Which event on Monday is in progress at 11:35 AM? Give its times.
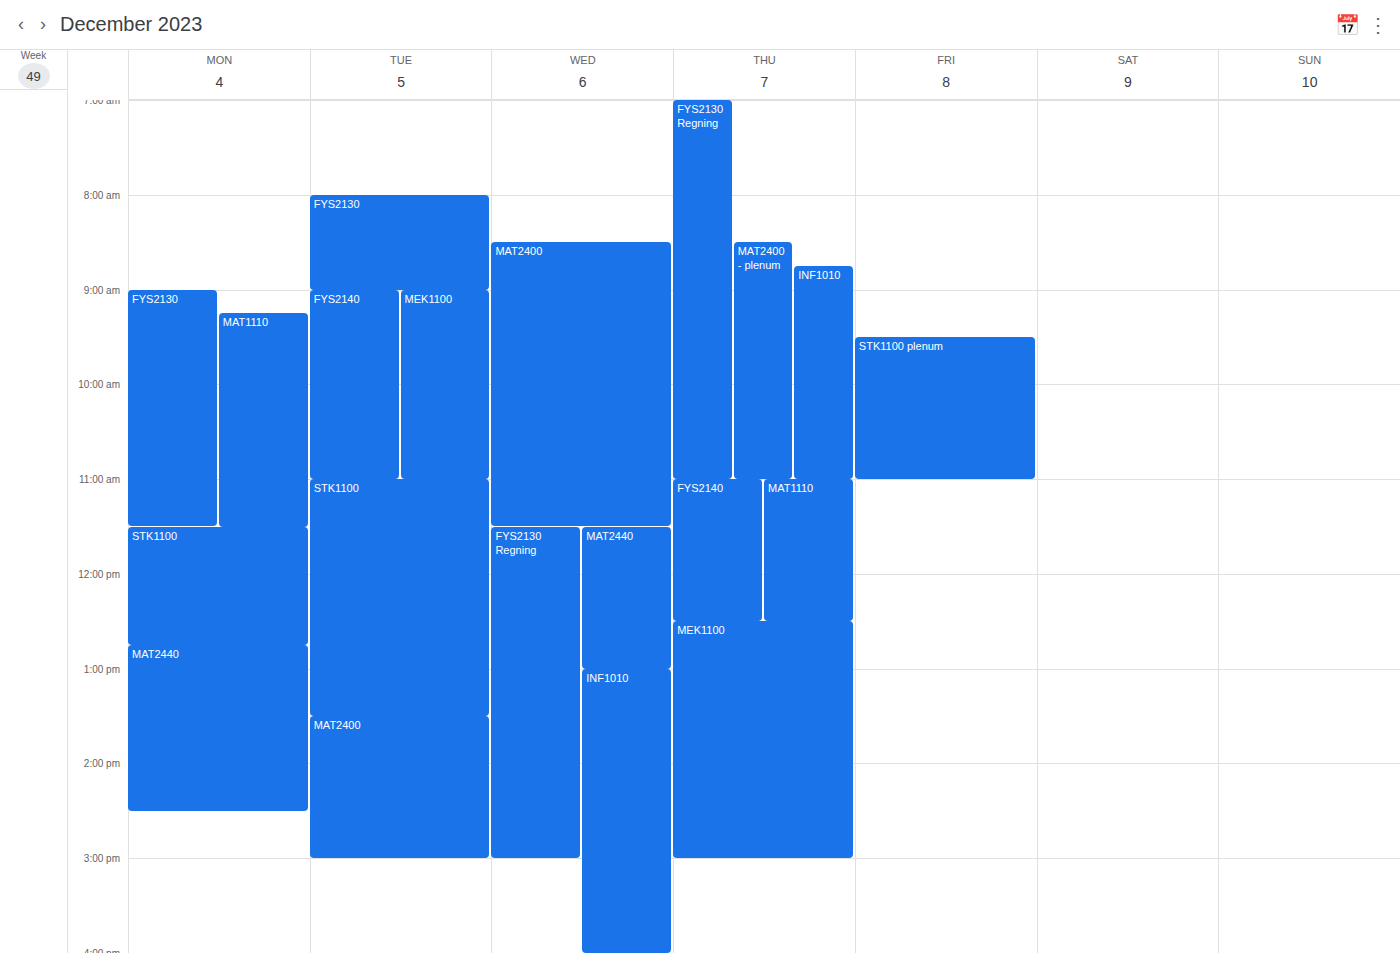
"STK1100", 11:30 AM to 12:45 PM